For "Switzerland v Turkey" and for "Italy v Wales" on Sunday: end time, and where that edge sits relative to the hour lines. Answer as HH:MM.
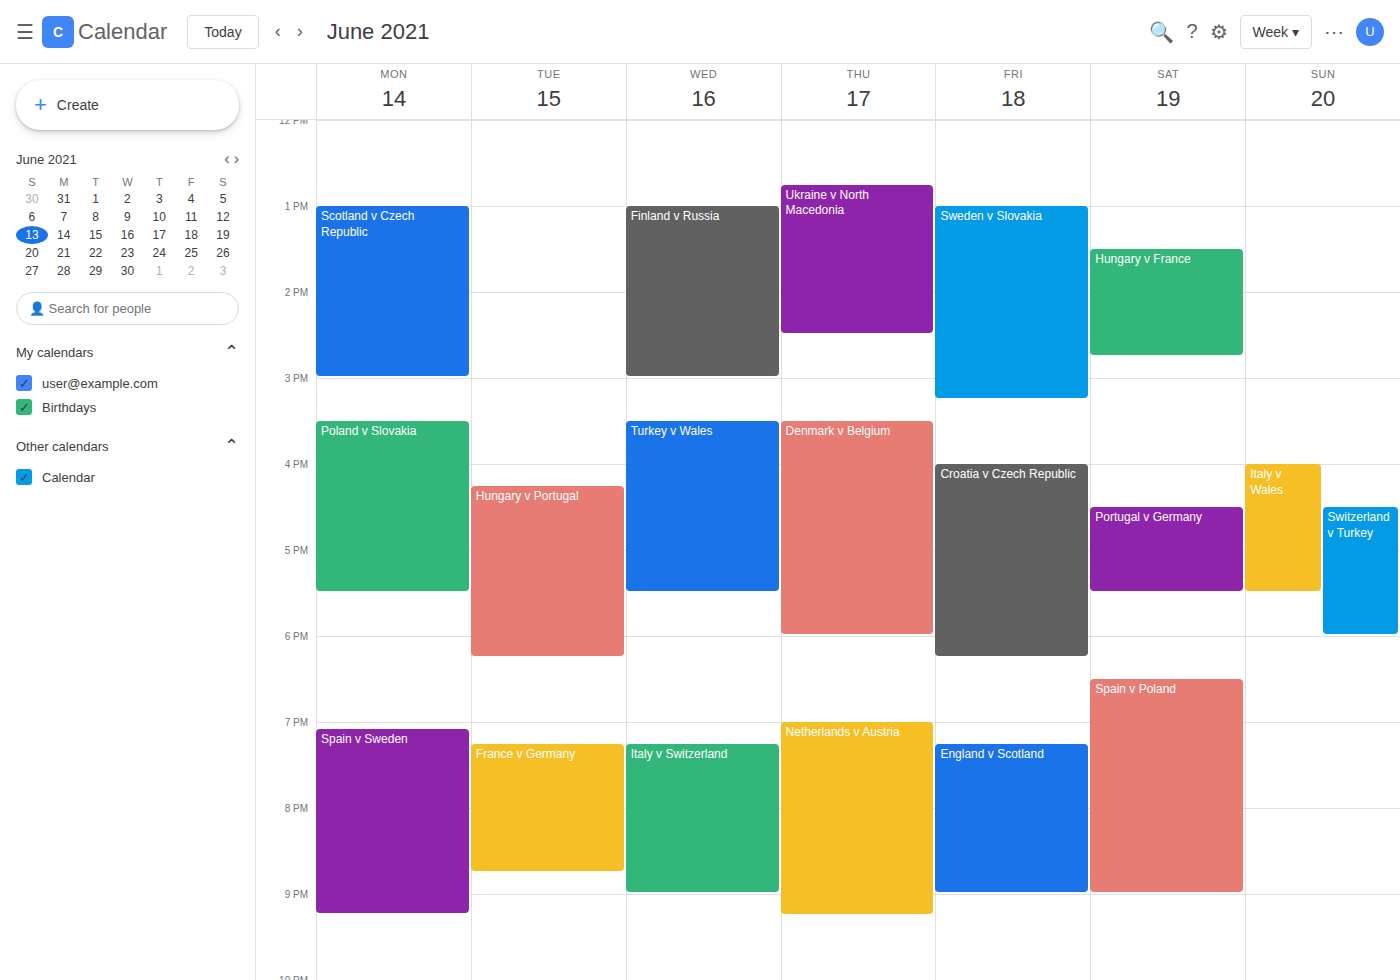
"Switzerland v Turkey": 18:00, exactly on the 18:00 line. "Italy v Wales": 17:30, halfway between the 17:00 and 18:00 lines.